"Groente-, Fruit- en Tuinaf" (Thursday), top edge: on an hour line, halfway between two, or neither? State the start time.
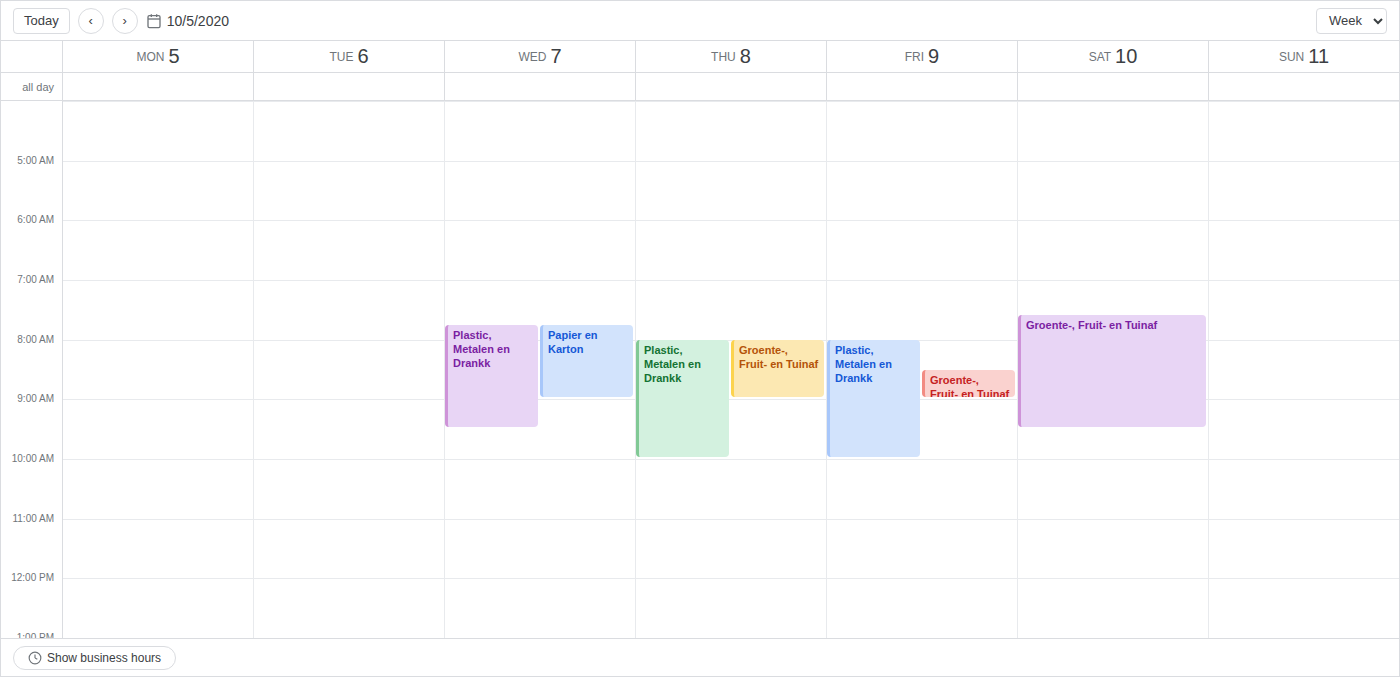
8:00 AM -- exactly on the 8 AM line.